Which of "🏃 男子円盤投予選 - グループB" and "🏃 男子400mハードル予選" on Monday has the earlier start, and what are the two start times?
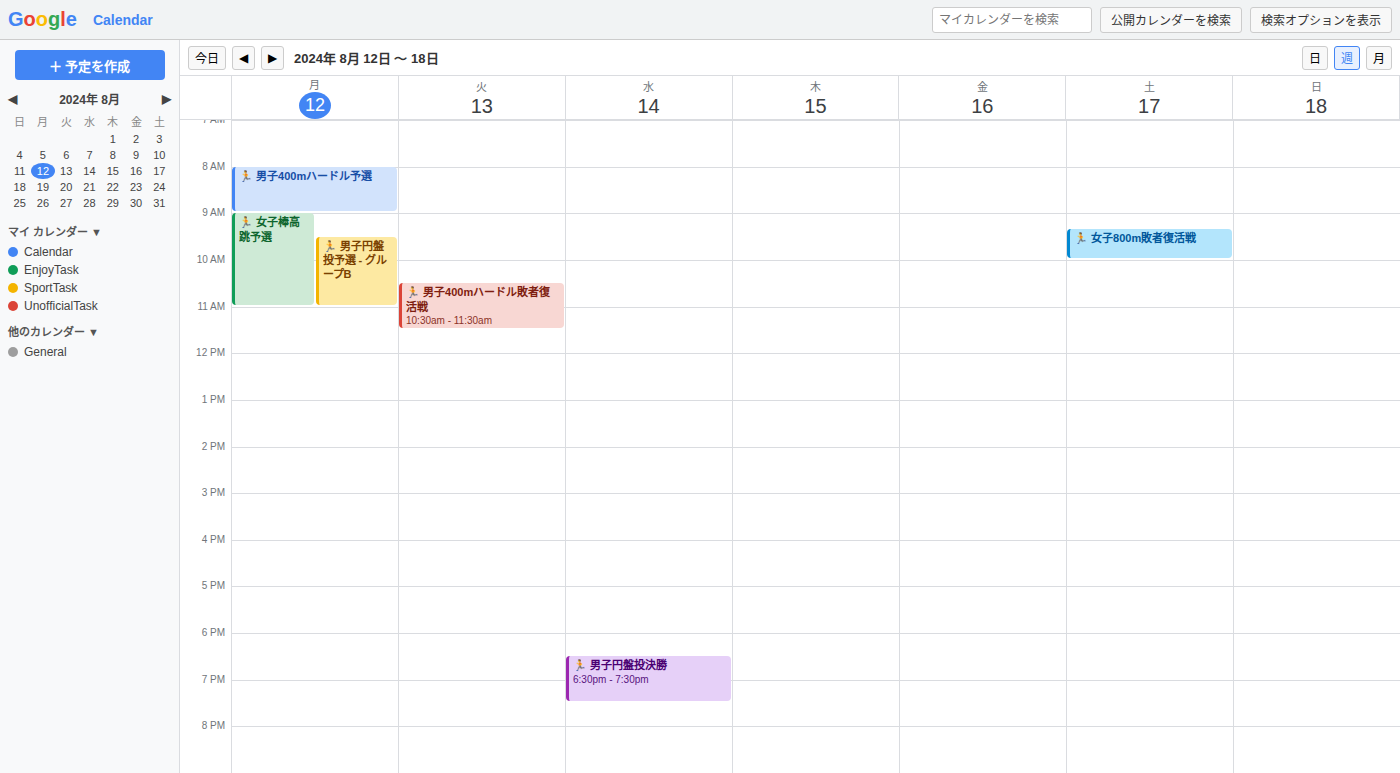
"🏃 男子400mハードル予選" 8:00 AM; "🏃 男子円盤投予選 - グループB" 9:30 AM.